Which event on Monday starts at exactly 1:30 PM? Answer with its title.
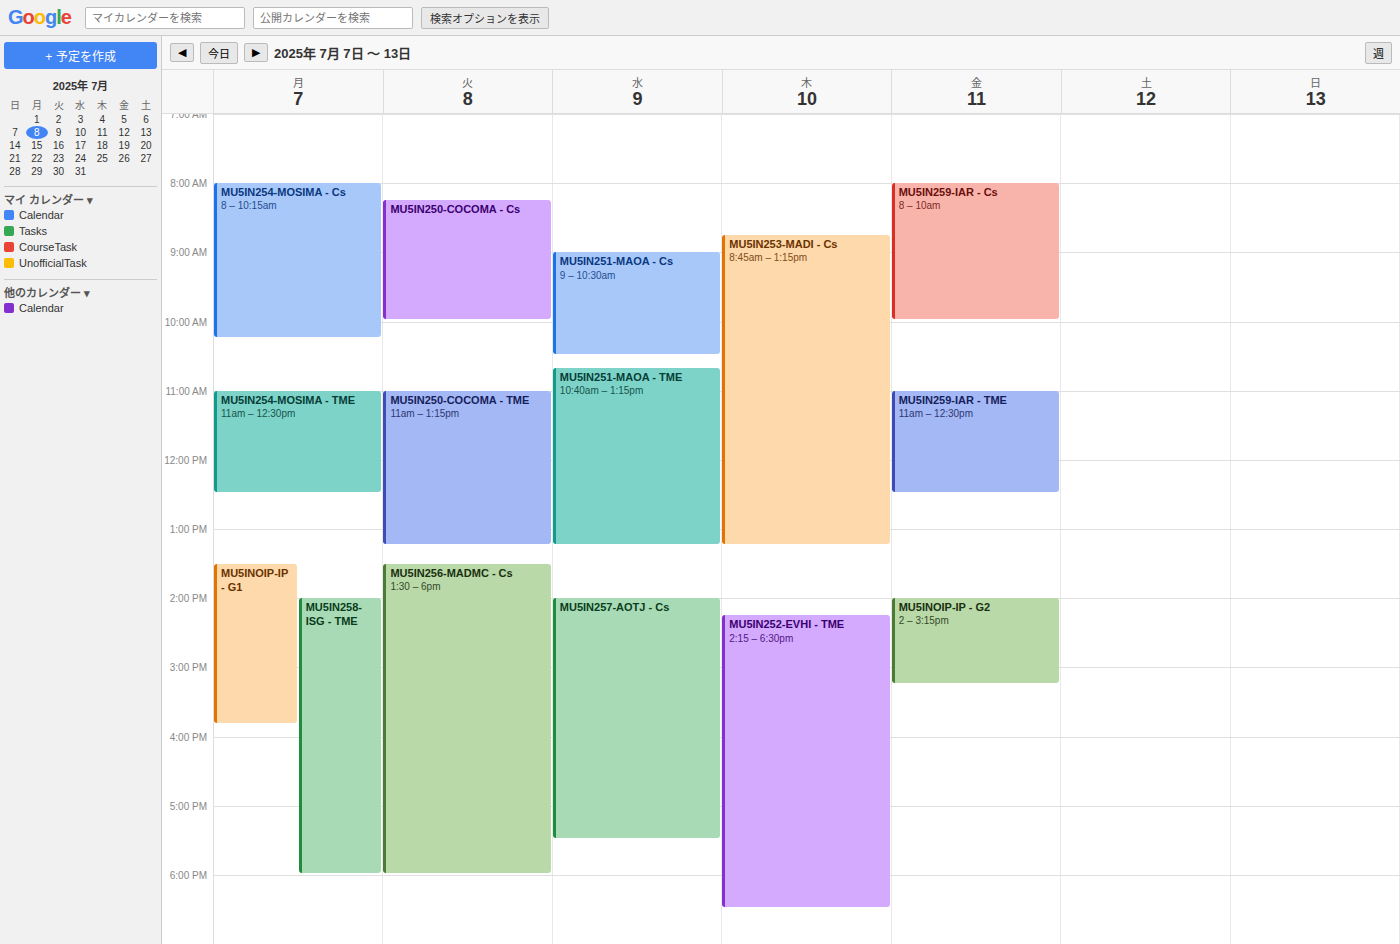
"MU5INOIP-IP - G1"